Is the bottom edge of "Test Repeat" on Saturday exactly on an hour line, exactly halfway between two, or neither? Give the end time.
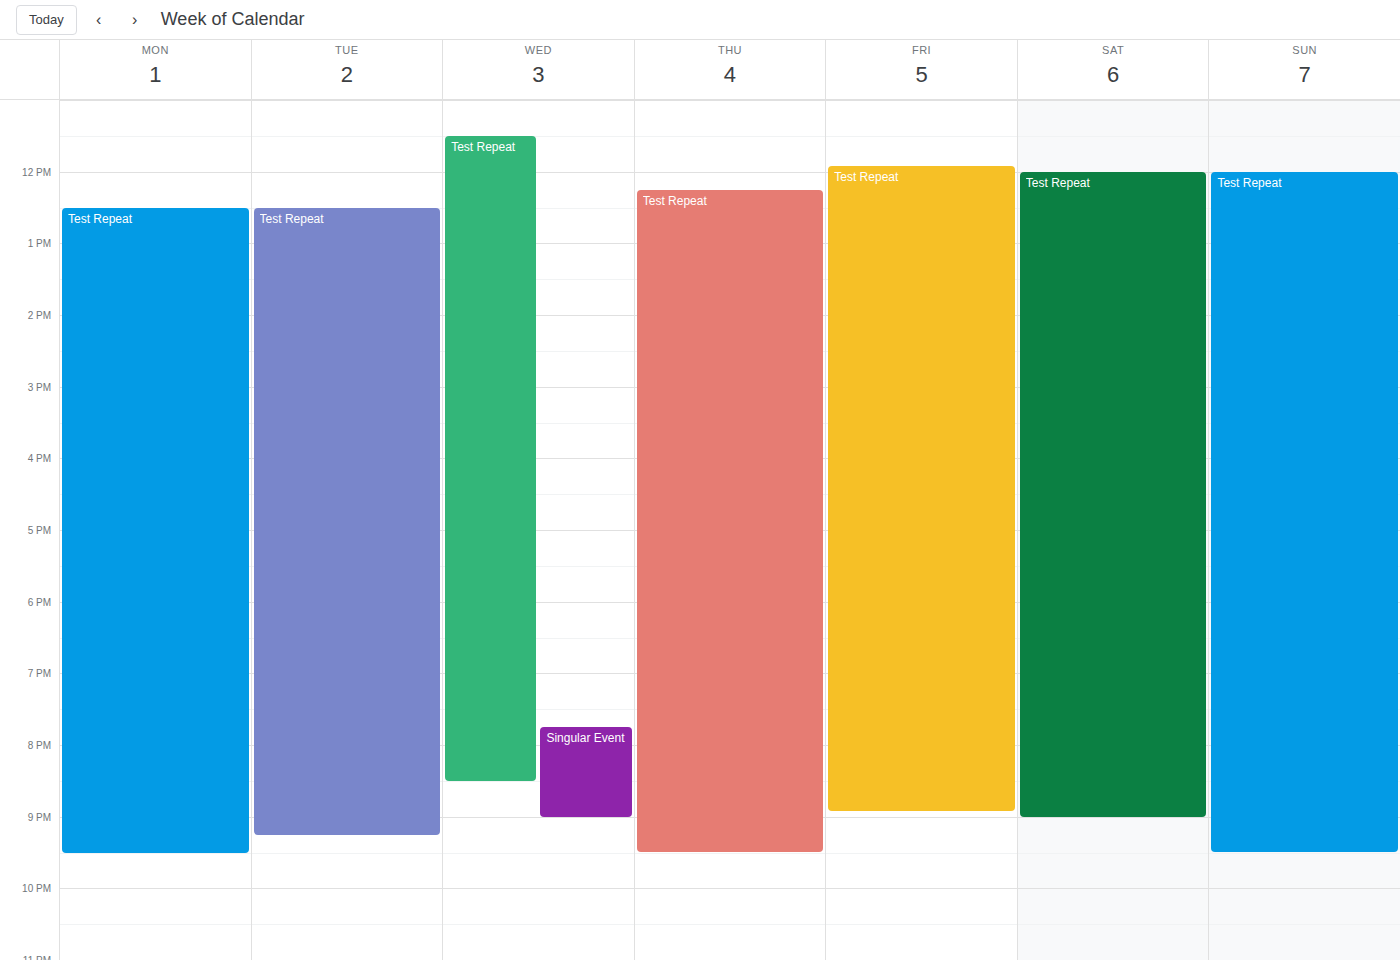
9:00 PM -- exactly on the 9 PM line.